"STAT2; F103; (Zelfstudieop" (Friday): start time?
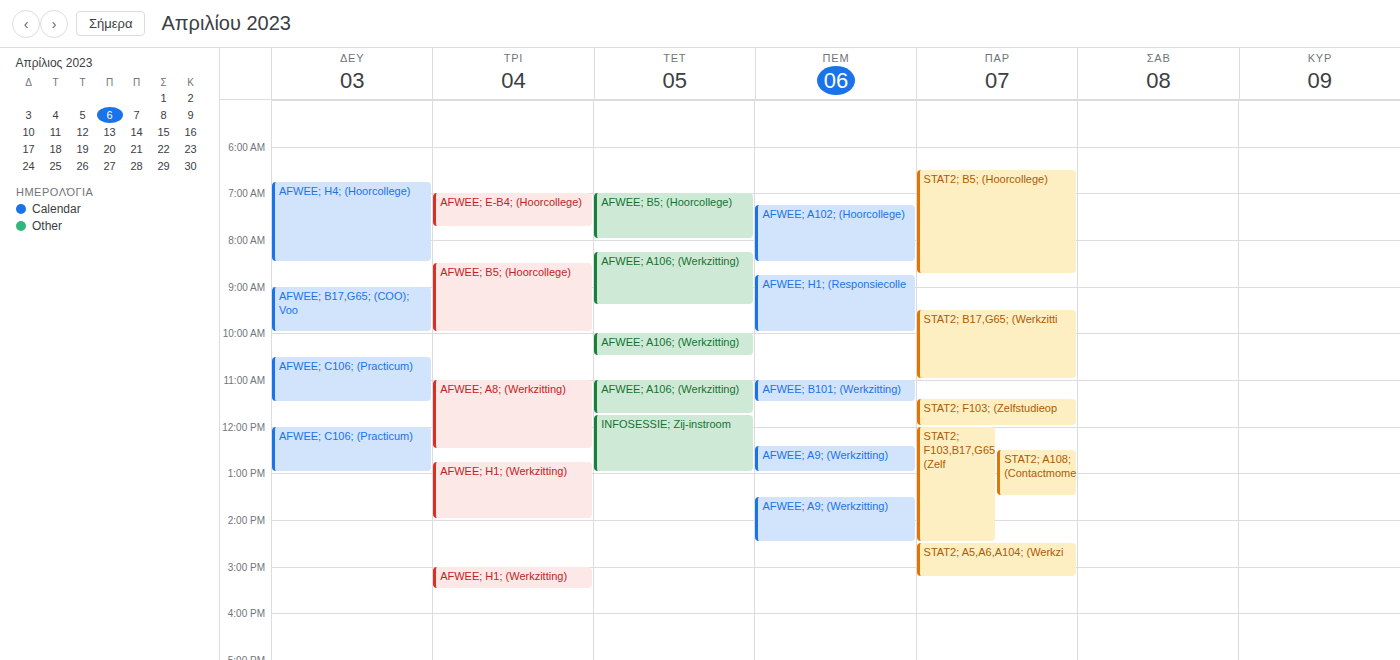
11:25 AM